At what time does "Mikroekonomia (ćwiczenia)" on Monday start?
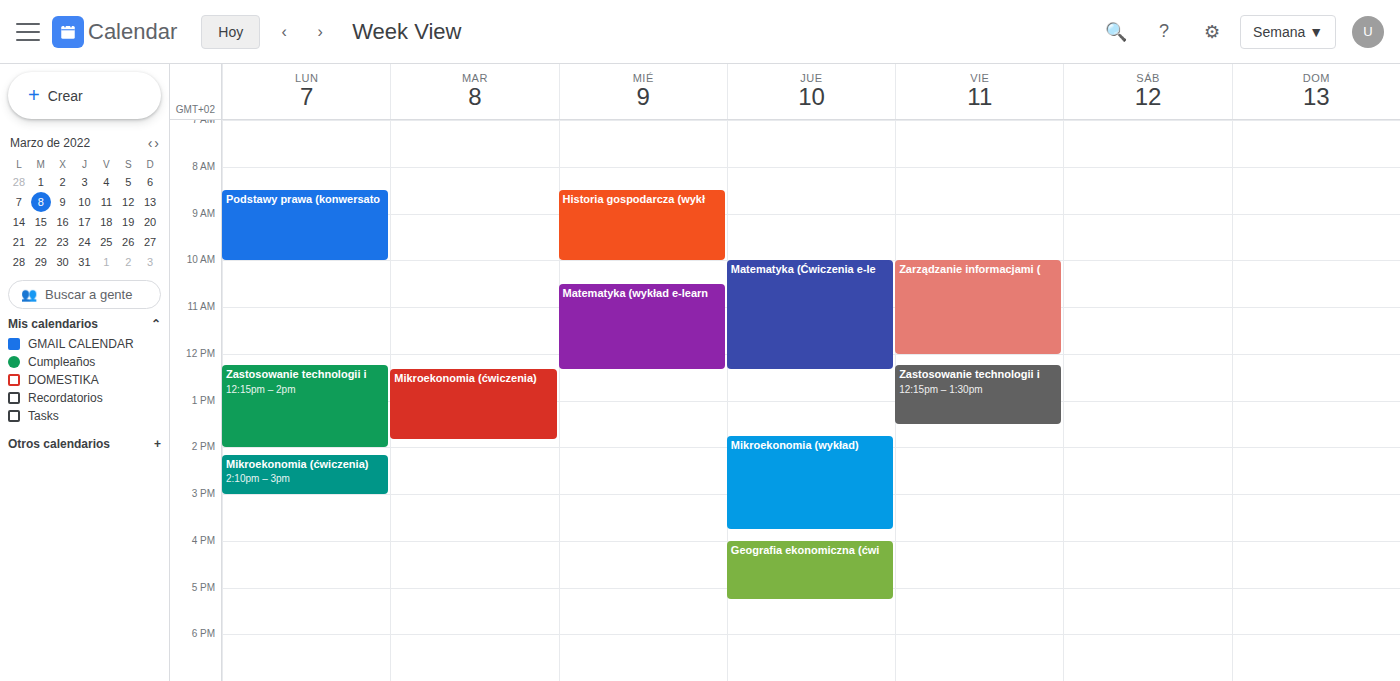
2:10 PM